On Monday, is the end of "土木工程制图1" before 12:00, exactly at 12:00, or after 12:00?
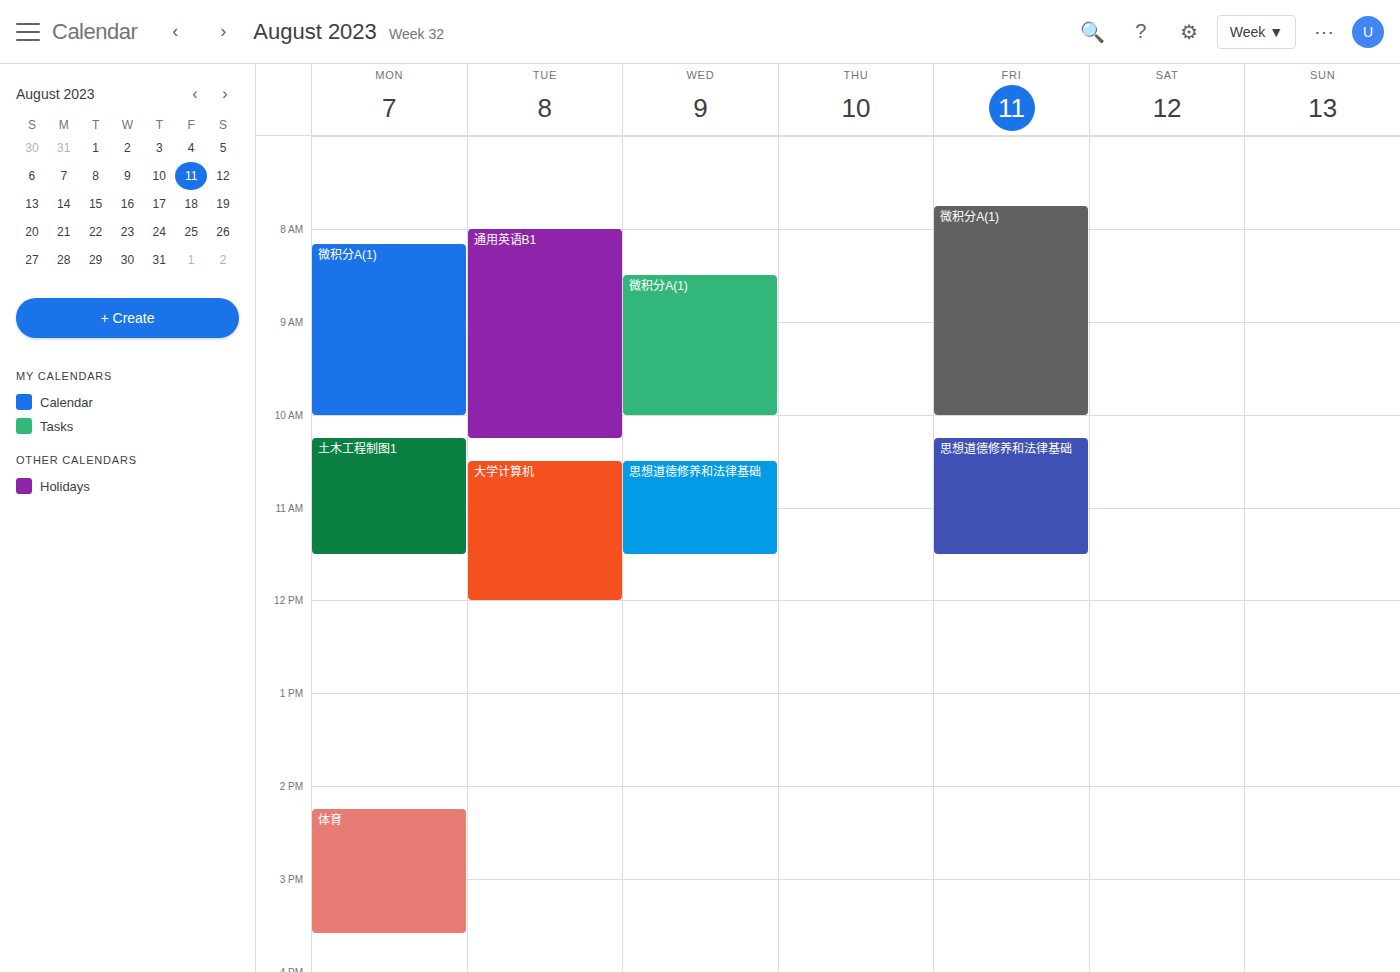
11:30 -- before 12:00, 30 minutes above the 12:00 line.